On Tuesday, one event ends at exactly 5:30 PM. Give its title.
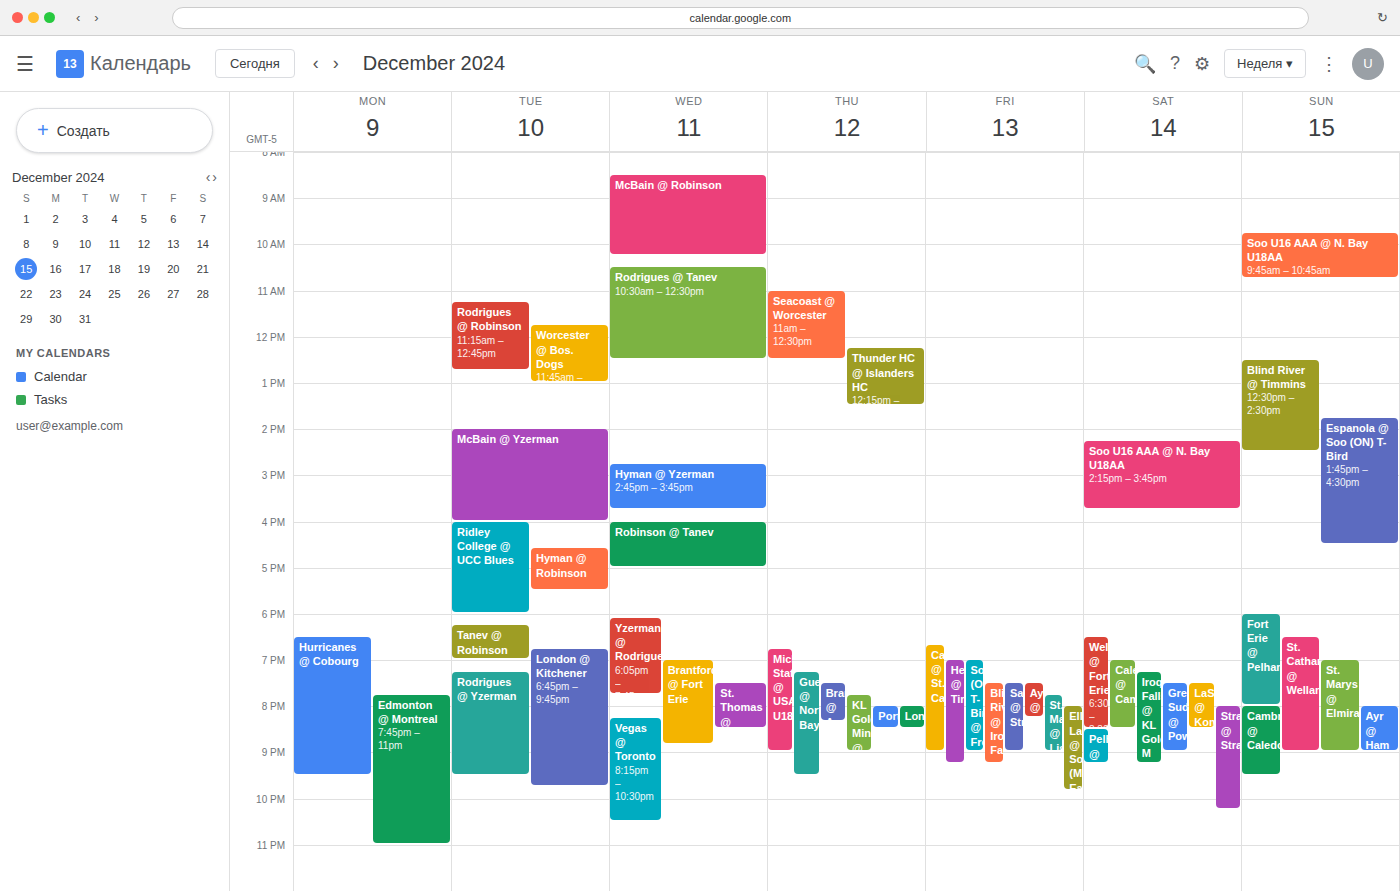
"Hyman @ Robinson"